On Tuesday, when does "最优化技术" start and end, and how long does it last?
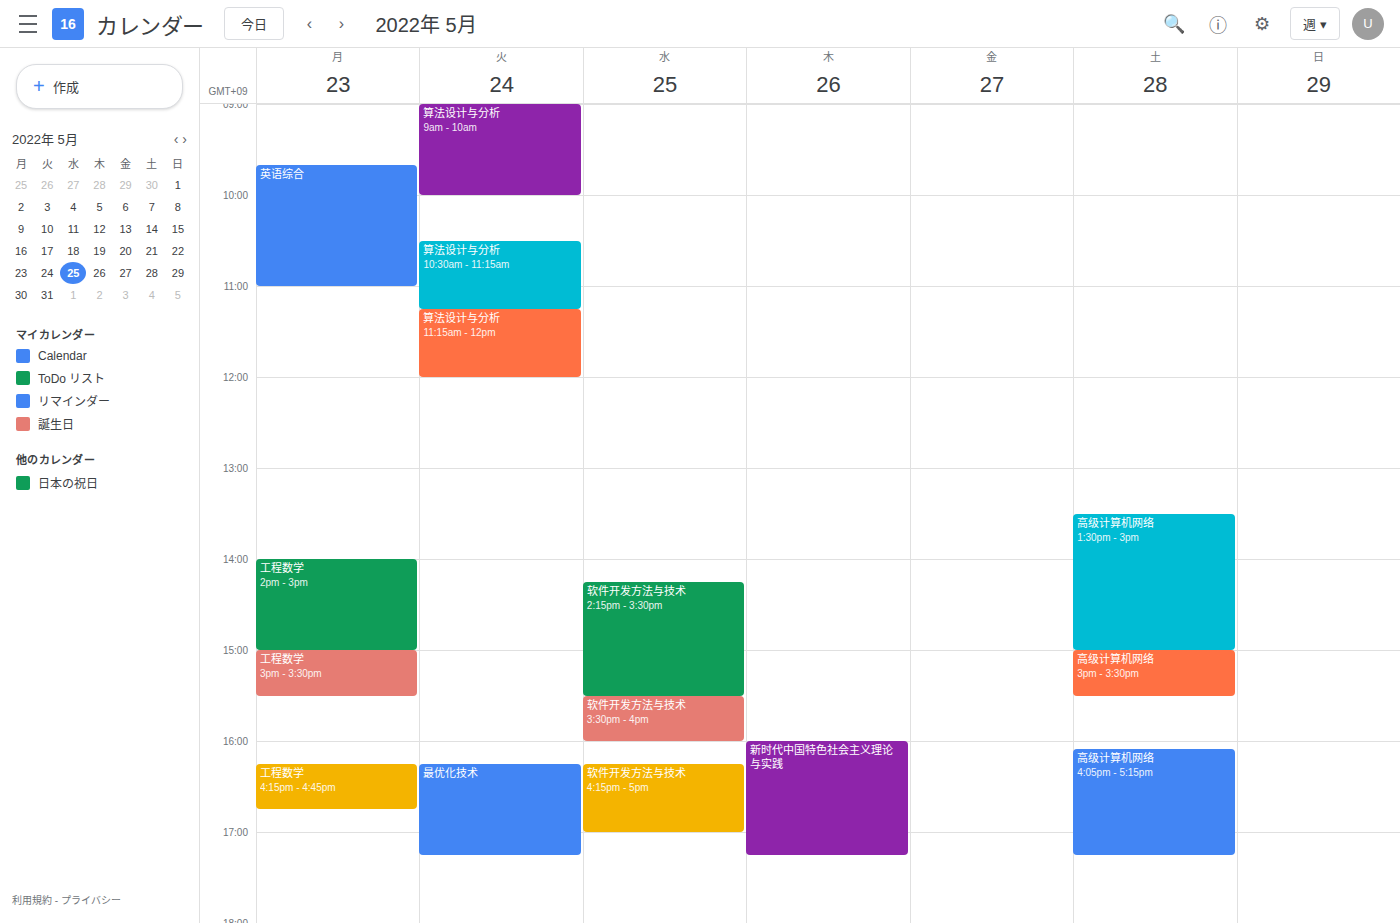
4:15 PM to 5:15 PM, 1 hour